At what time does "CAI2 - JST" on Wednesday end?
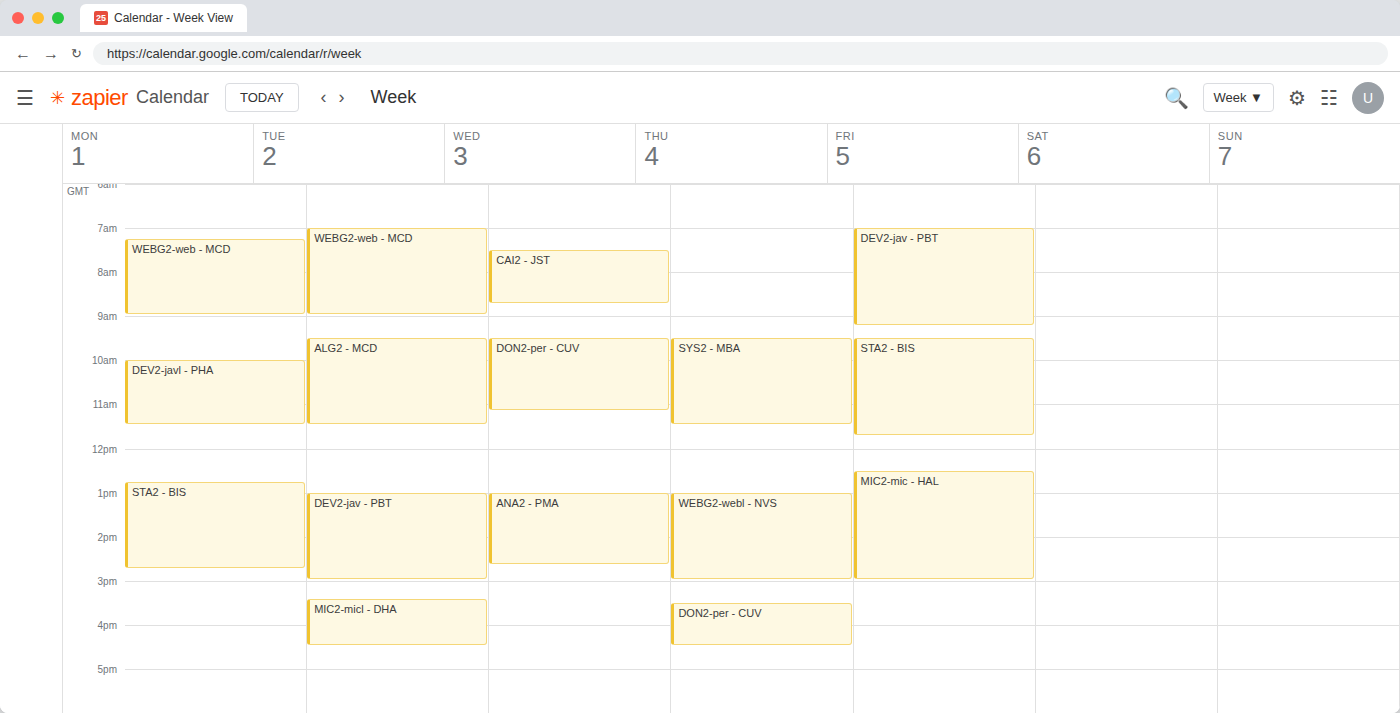
8:45 AM